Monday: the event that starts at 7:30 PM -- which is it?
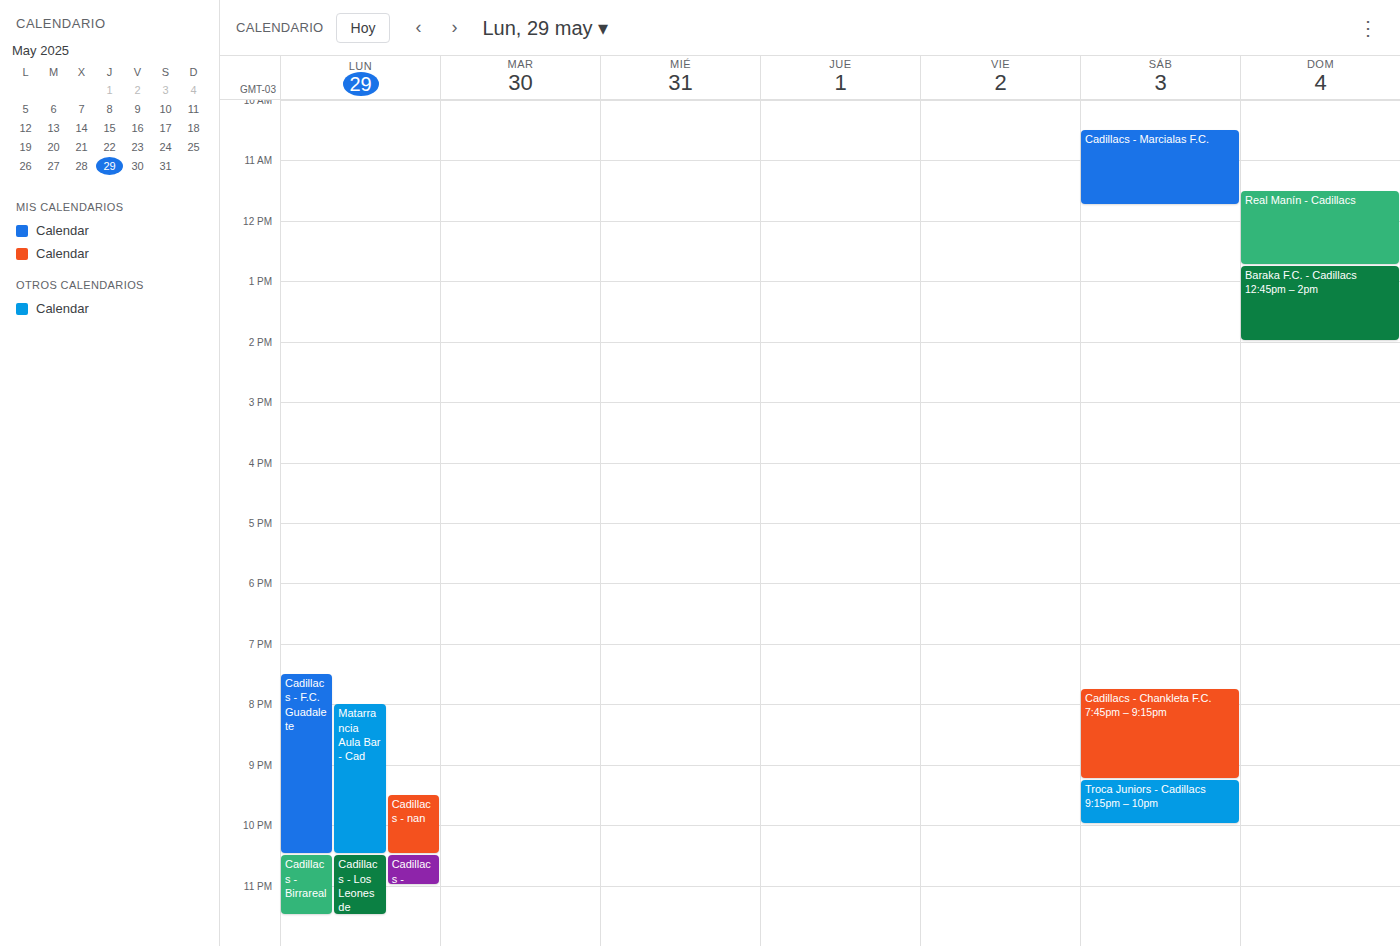
"Cadillacs - F.C. Guadalete"